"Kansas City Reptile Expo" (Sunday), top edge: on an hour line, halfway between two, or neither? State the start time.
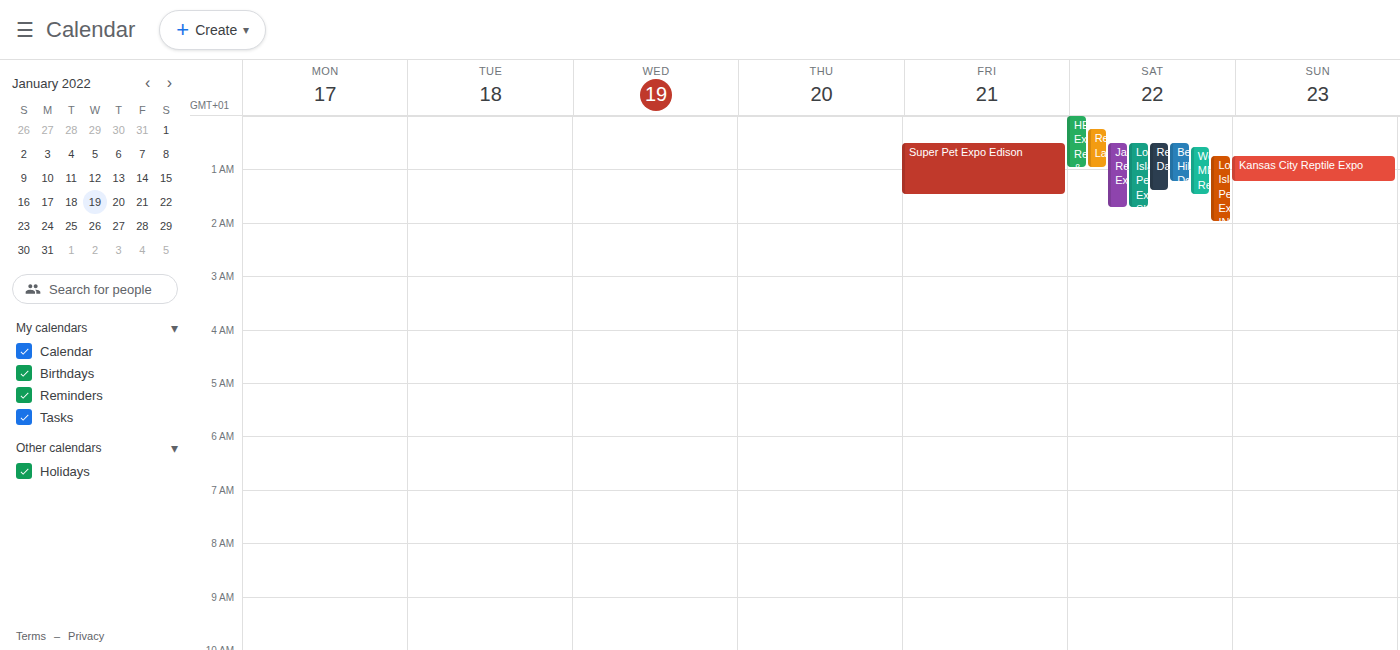
12:45 AM -- neither: three quarters of the way from the 12 AM line to the 1 AM line.